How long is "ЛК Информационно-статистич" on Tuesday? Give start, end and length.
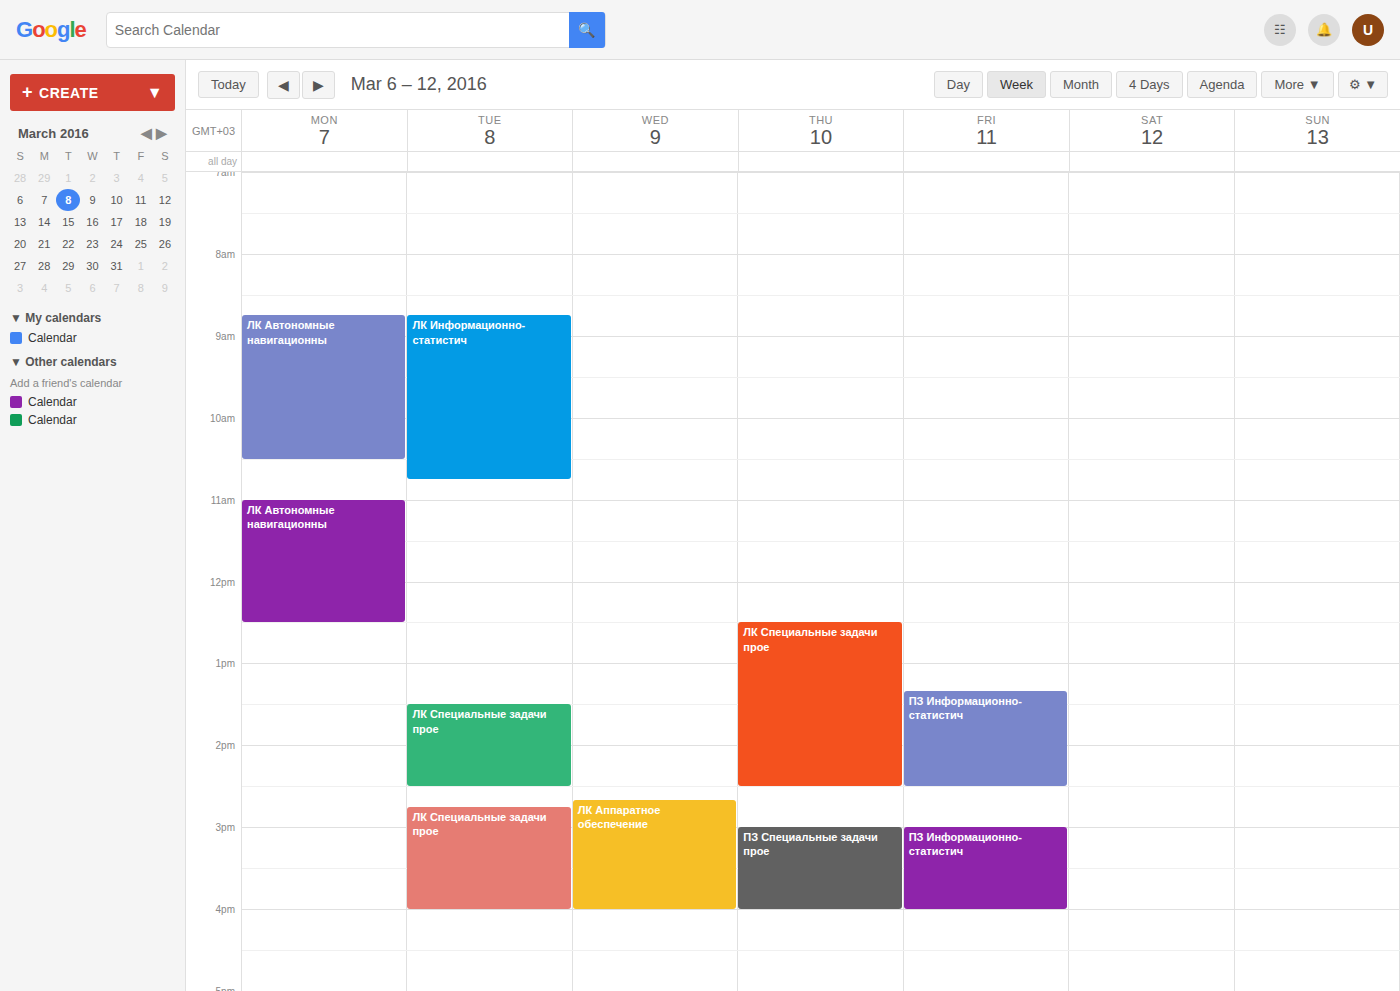
8:45 AM to 10:45 AM, 2 hours